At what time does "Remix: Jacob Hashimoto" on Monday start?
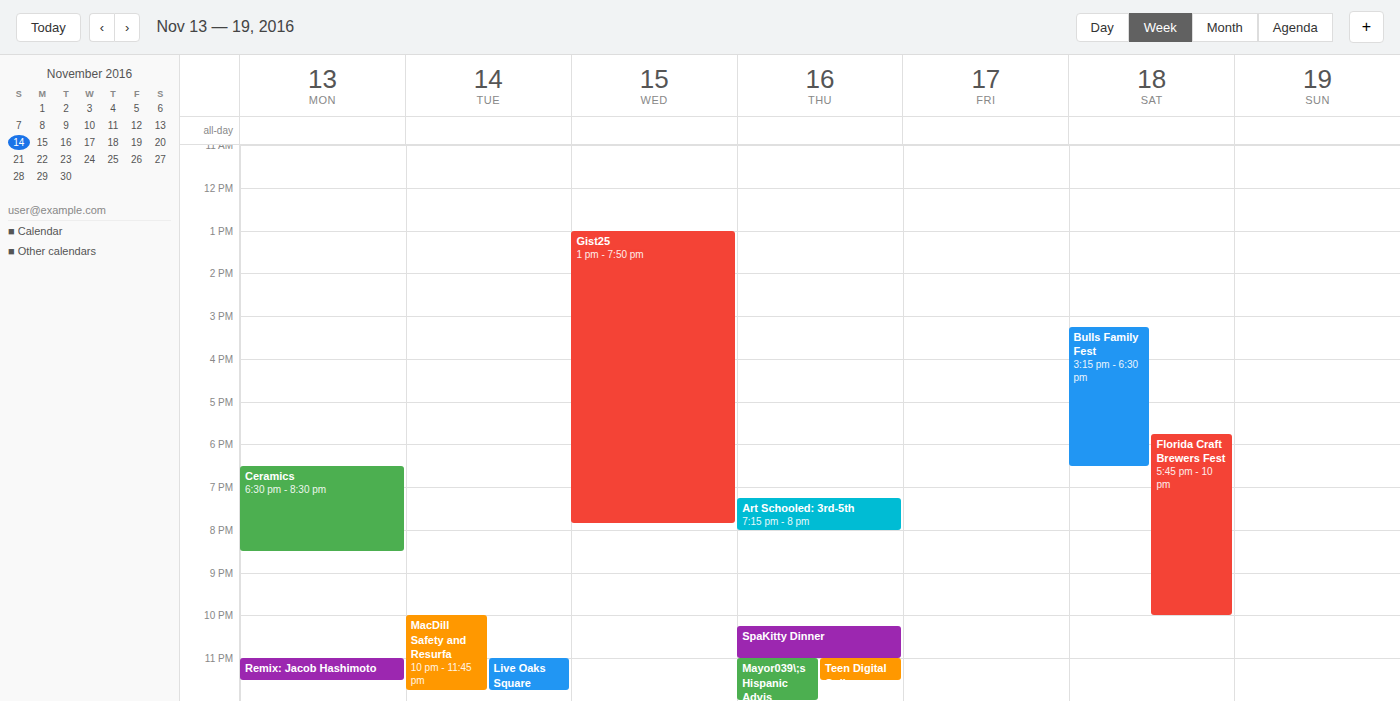
11:00 PM